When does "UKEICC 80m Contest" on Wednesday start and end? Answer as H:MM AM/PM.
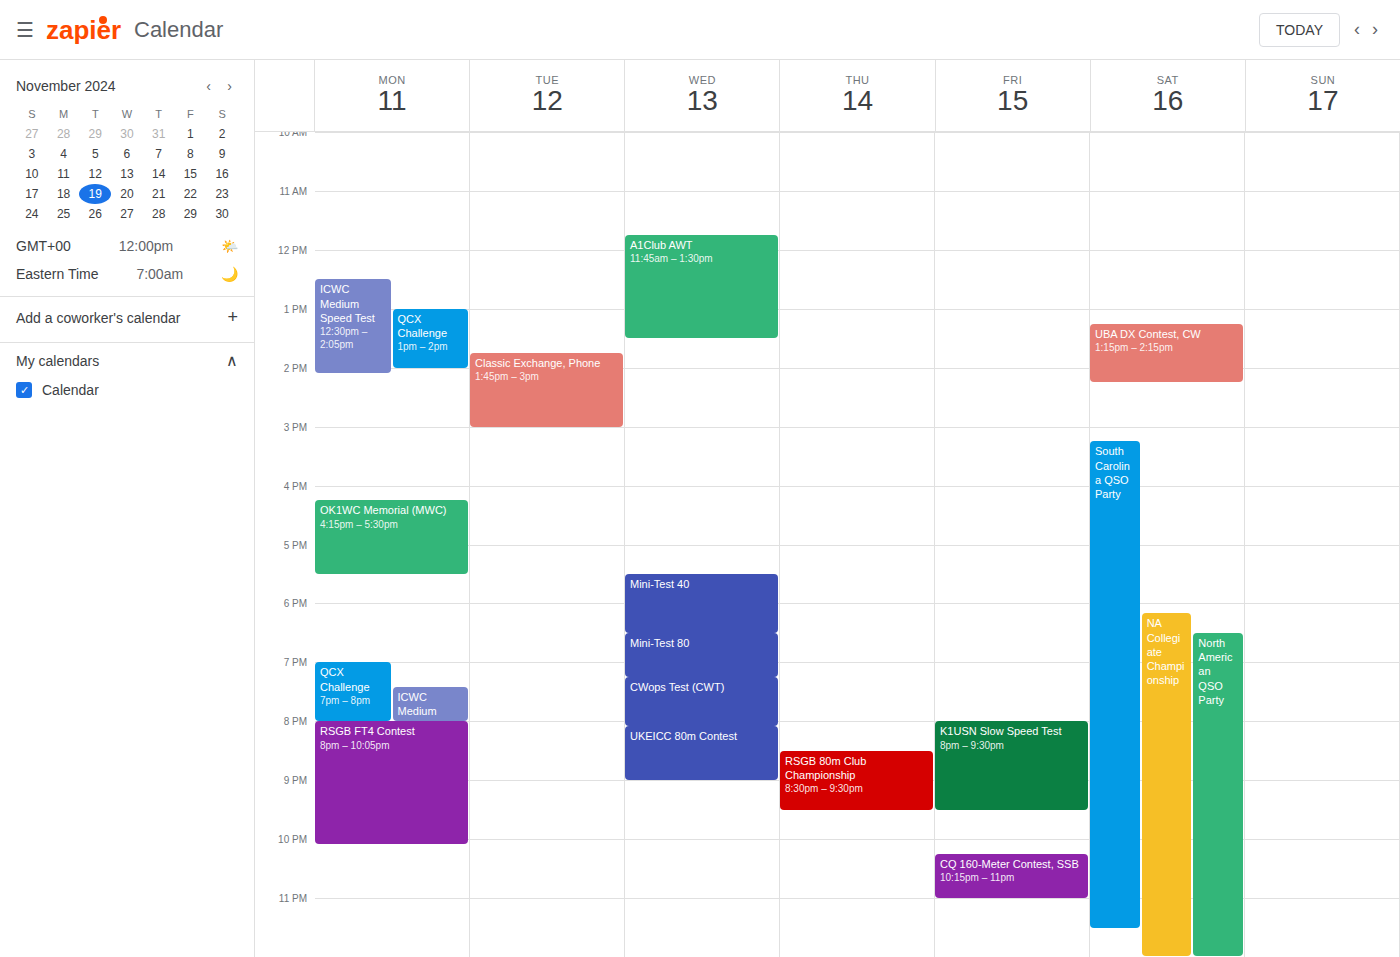
8:05 PM to 9:00 PM